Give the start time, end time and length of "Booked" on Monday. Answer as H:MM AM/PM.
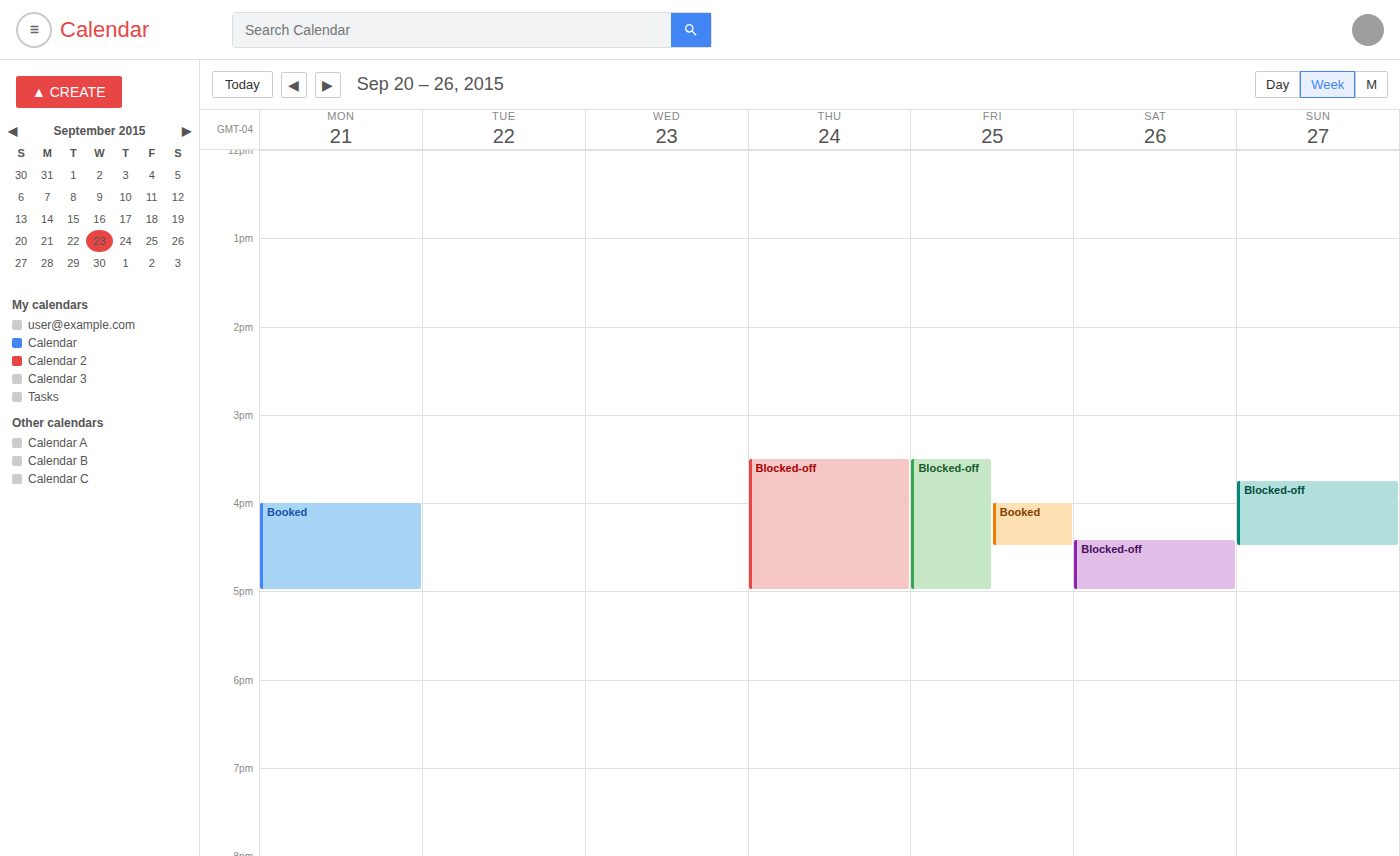
4:00 PM to 5:00 PM, 1 hour